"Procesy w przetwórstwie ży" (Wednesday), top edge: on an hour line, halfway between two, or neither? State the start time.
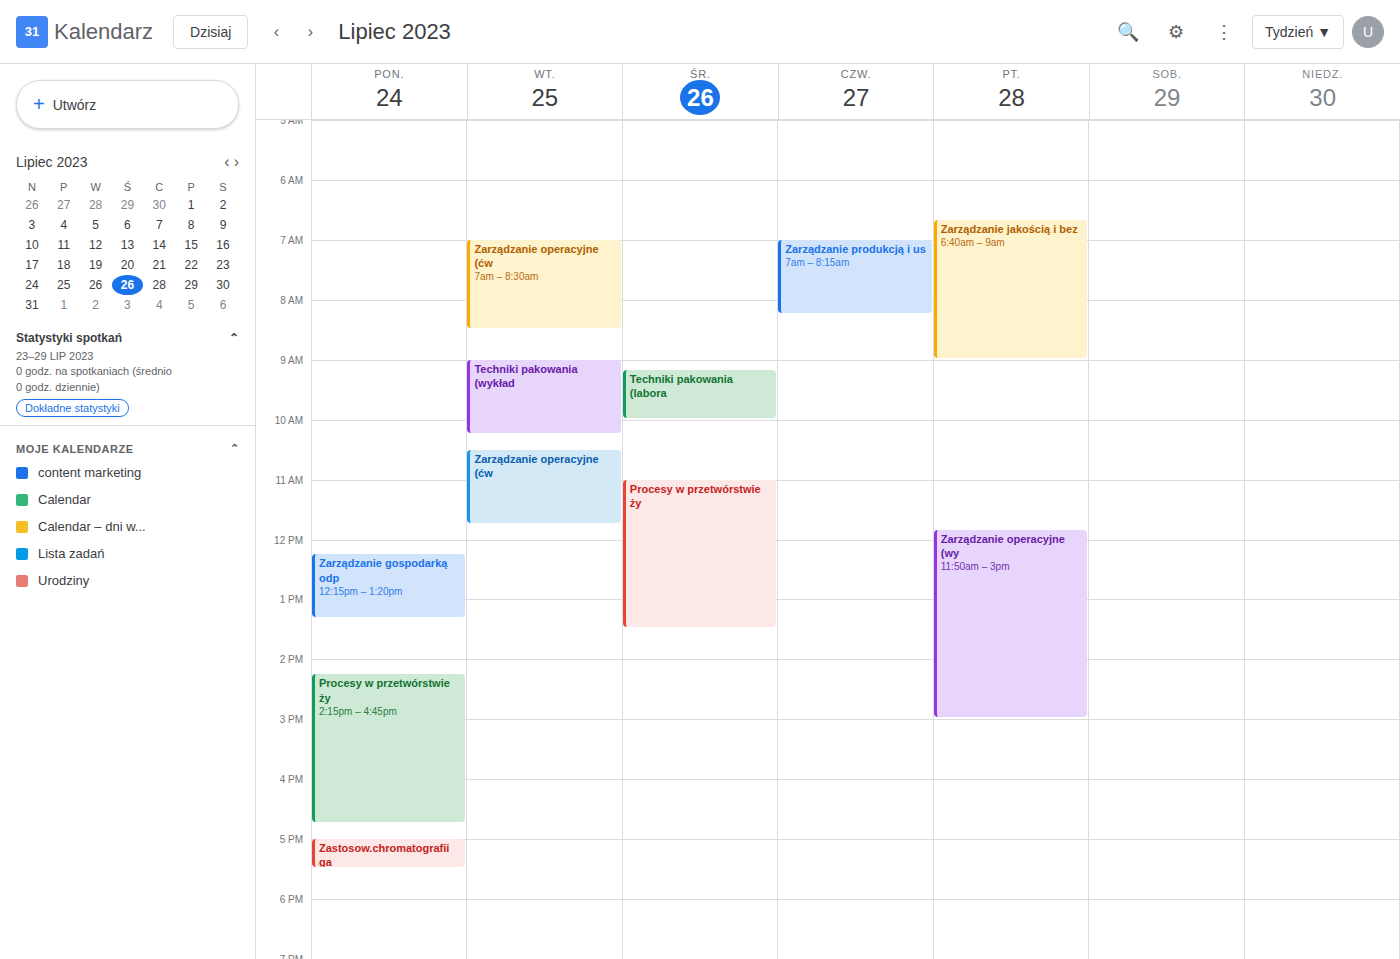
11:00 AM -- exactly on the 11 AM line.